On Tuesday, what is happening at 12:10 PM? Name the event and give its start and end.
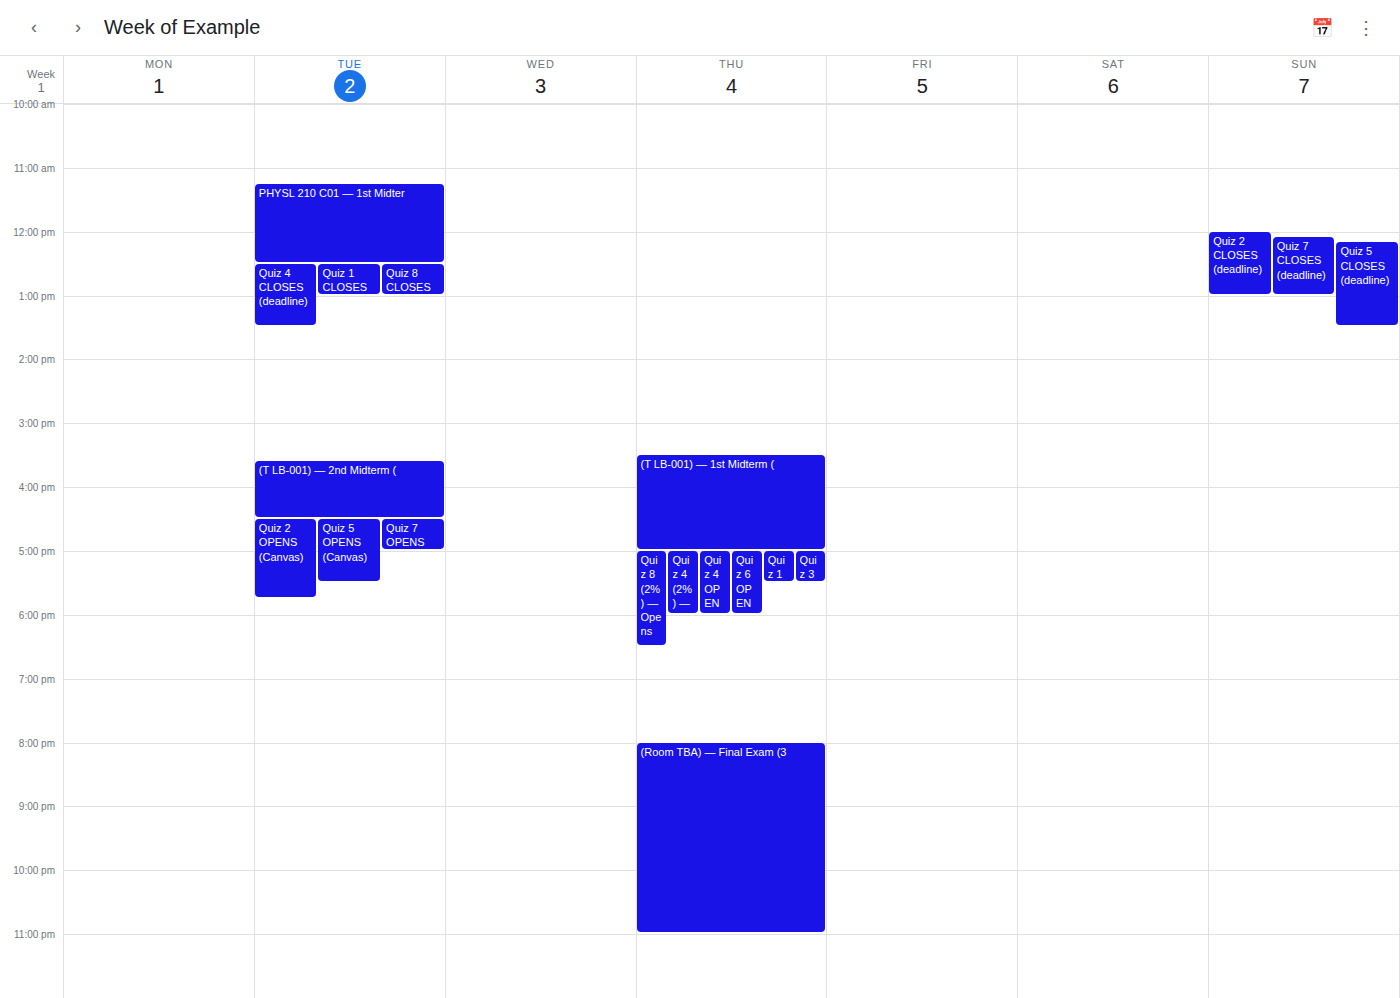
"PHYSL 210 C01 — 1st Midter", 11:15 AM to 12:30 PM